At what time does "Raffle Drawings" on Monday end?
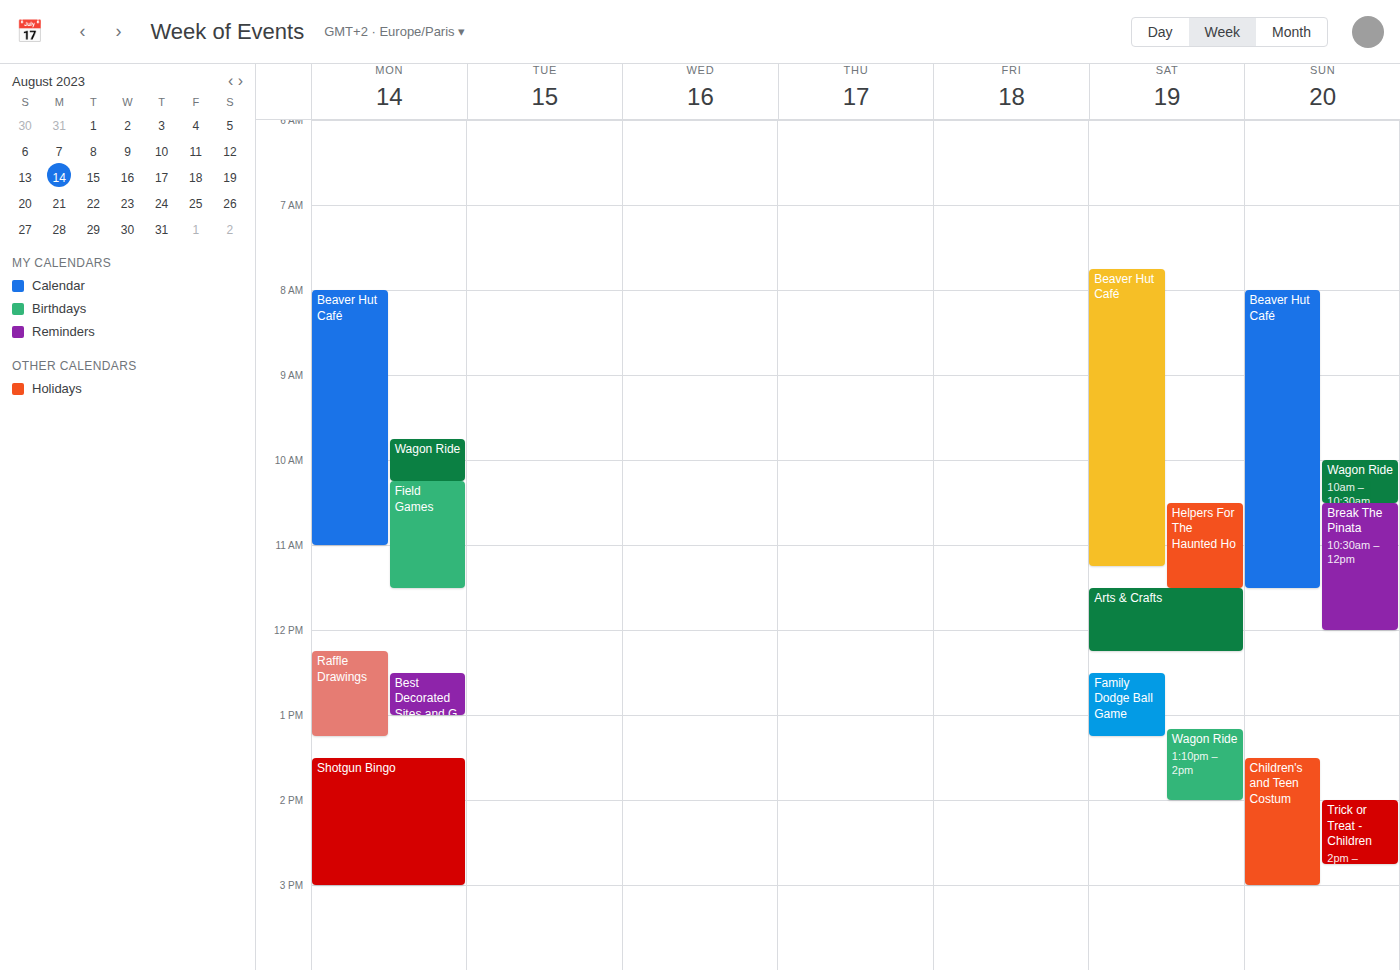
1:15 PM